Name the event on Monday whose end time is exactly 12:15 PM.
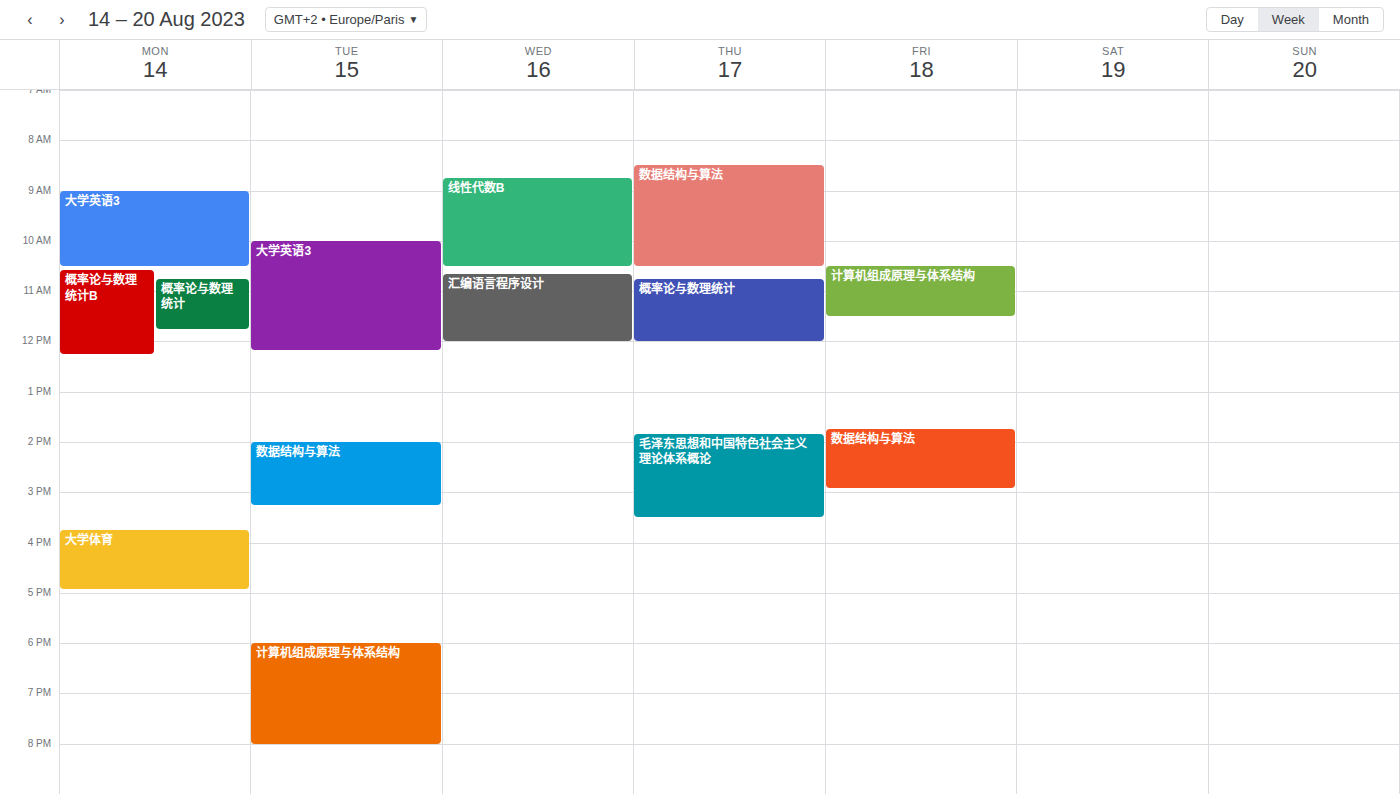
"概率论与数理统计B"